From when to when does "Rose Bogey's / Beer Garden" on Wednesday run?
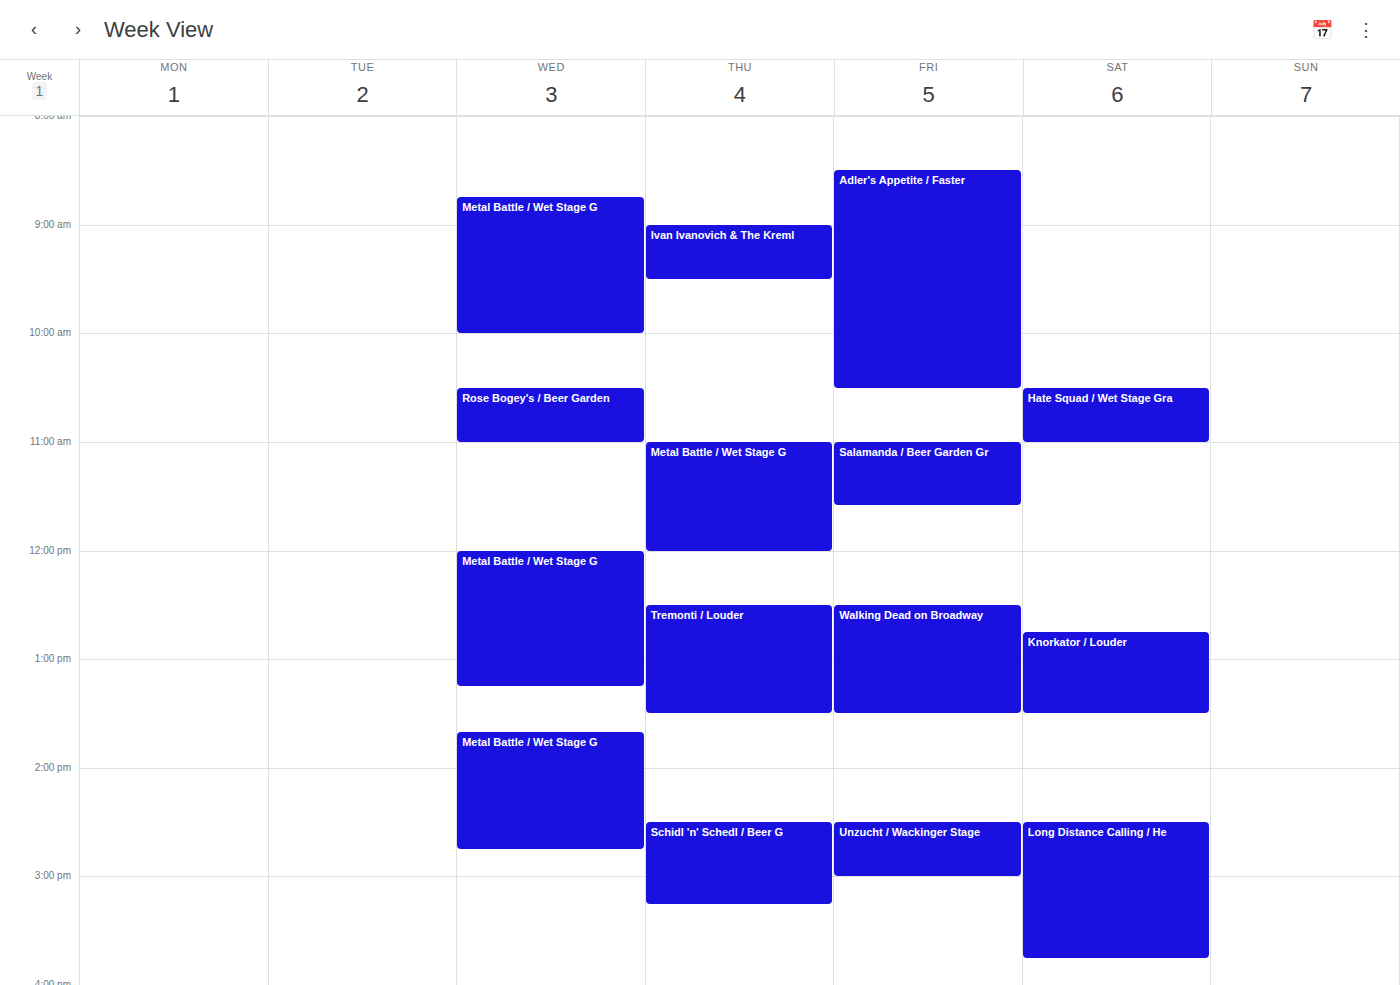
10:30 AM to 11:00 AM